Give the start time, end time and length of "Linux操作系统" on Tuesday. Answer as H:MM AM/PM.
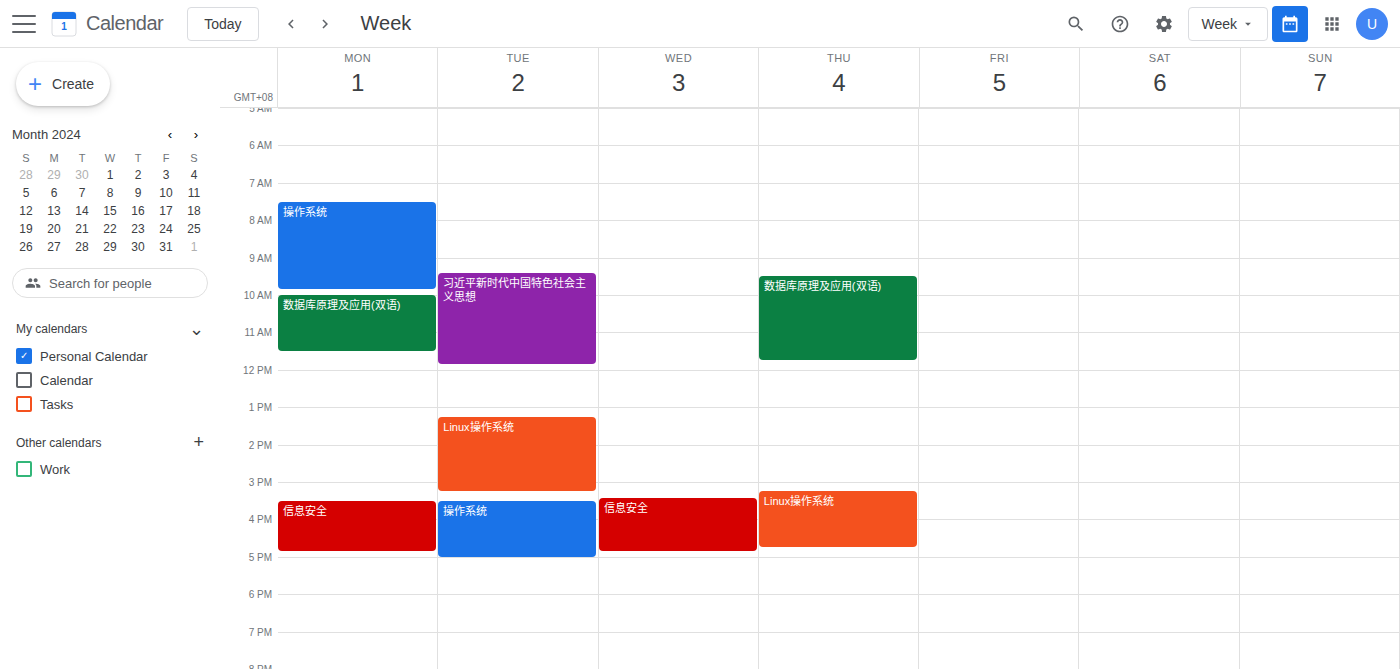
1:15 PM to 3:15 PM, 2 hours